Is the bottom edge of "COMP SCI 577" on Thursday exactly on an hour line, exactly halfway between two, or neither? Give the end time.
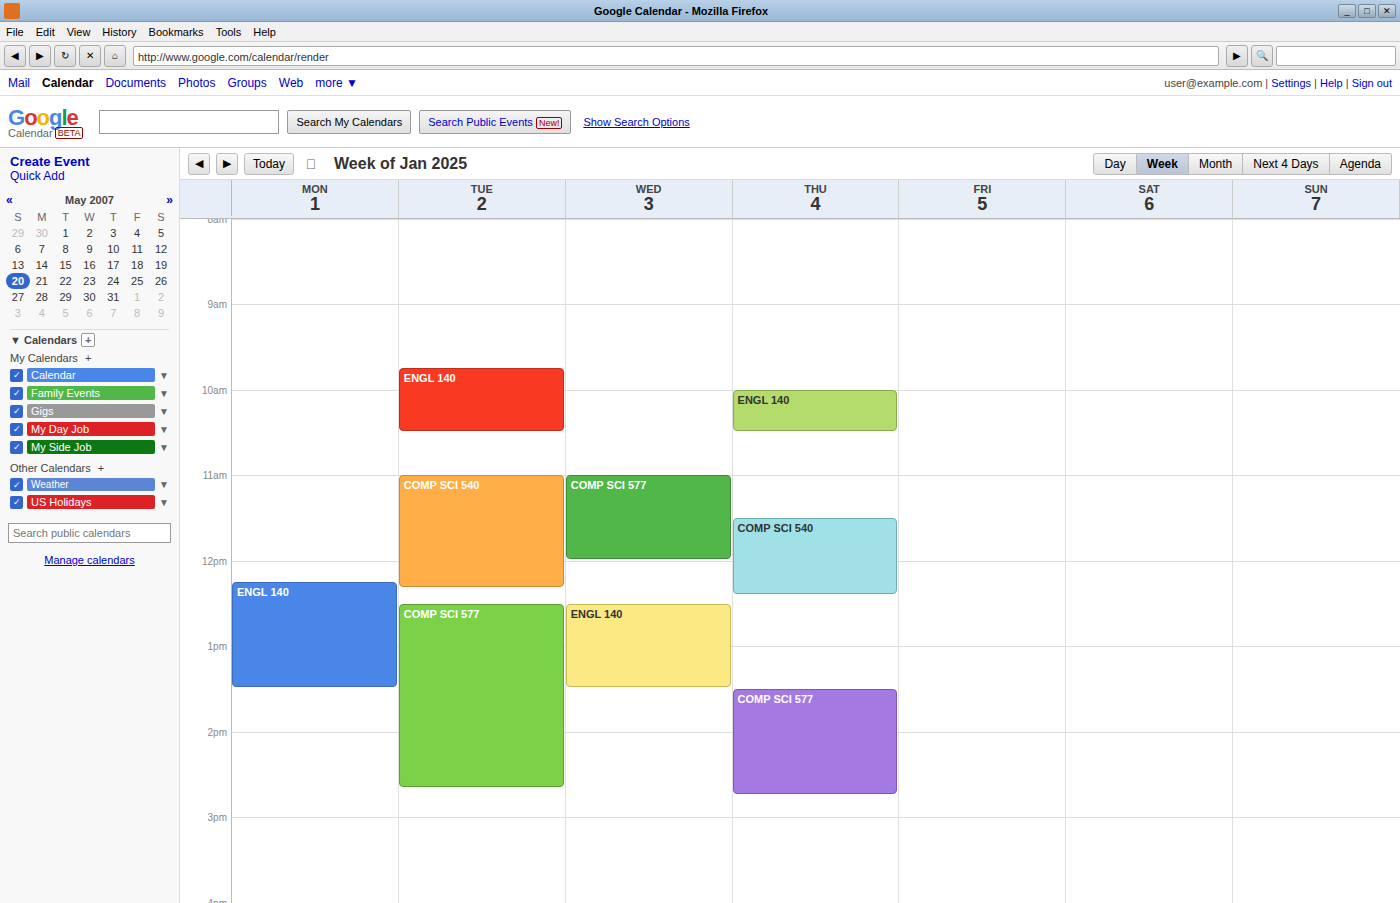
2:45 PM -- neither: three quarters of the way from the 2 PM line to the 3 PM line.